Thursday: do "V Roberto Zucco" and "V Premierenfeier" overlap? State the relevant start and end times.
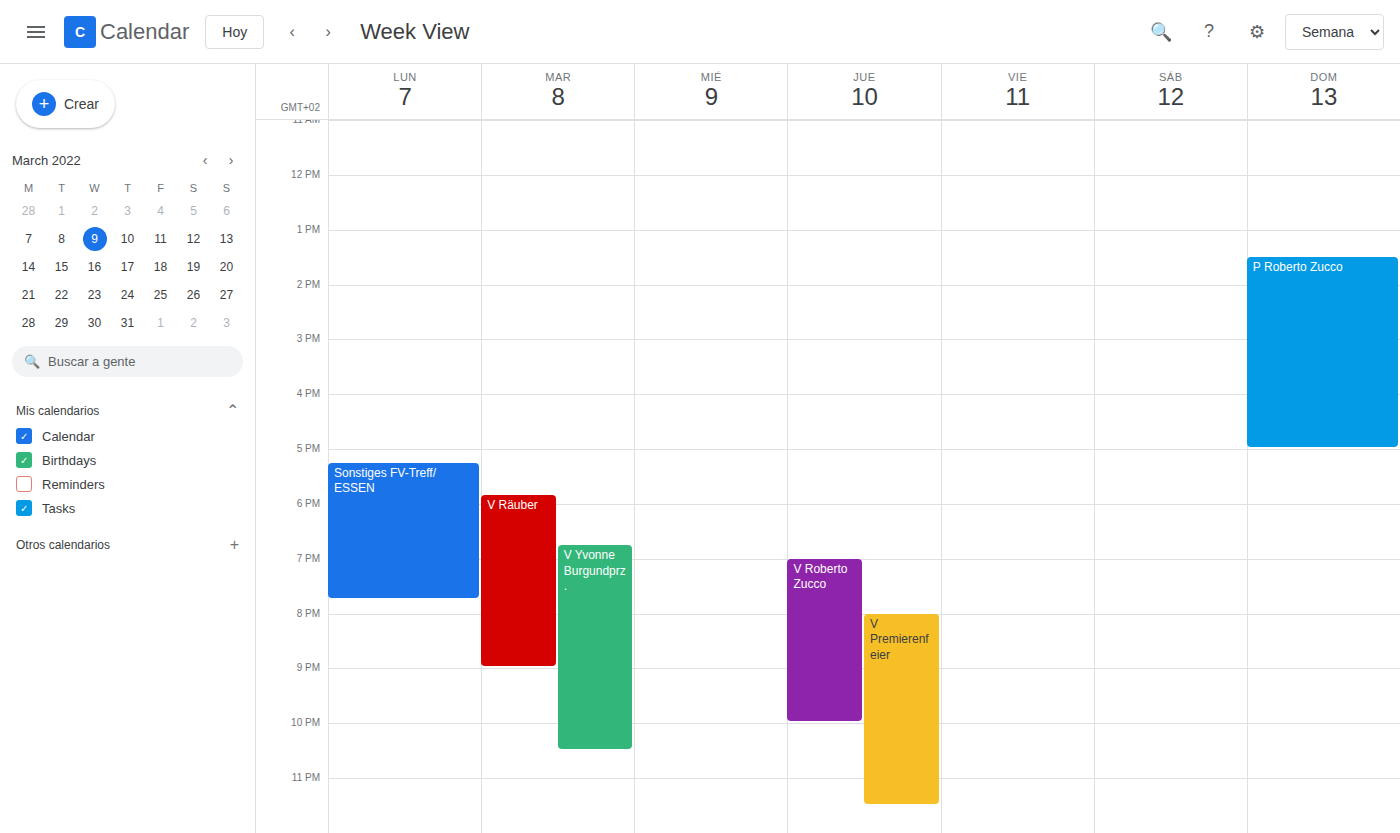
"V Premierenfeier" starts at 8:00 PM, before "V Roberto Zucco" ends at 10:00 PM -- they overlap.